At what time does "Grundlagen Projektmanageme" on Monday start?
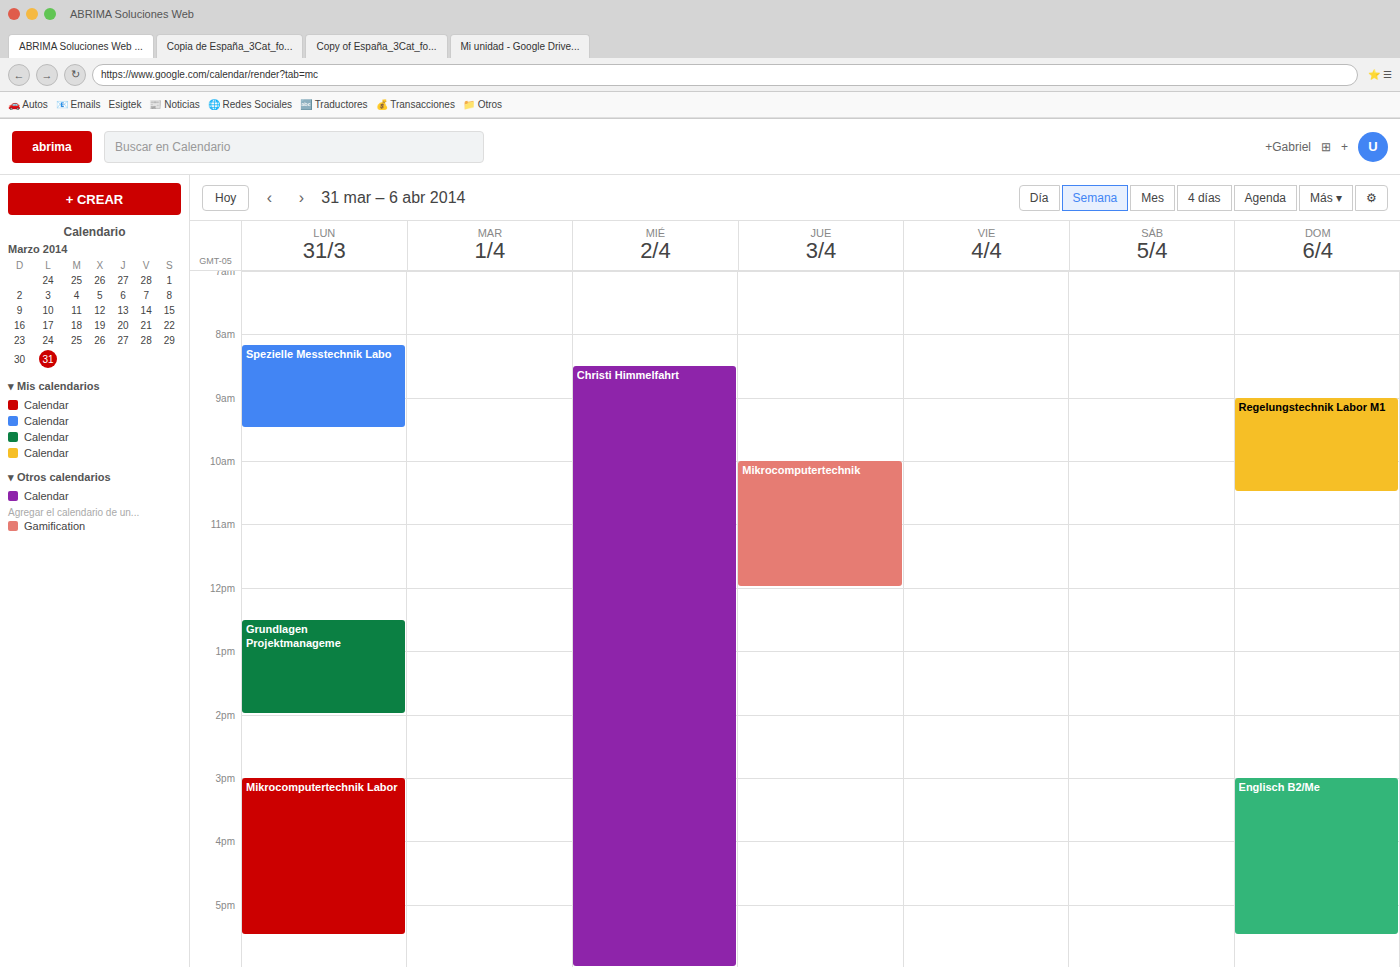
12:30